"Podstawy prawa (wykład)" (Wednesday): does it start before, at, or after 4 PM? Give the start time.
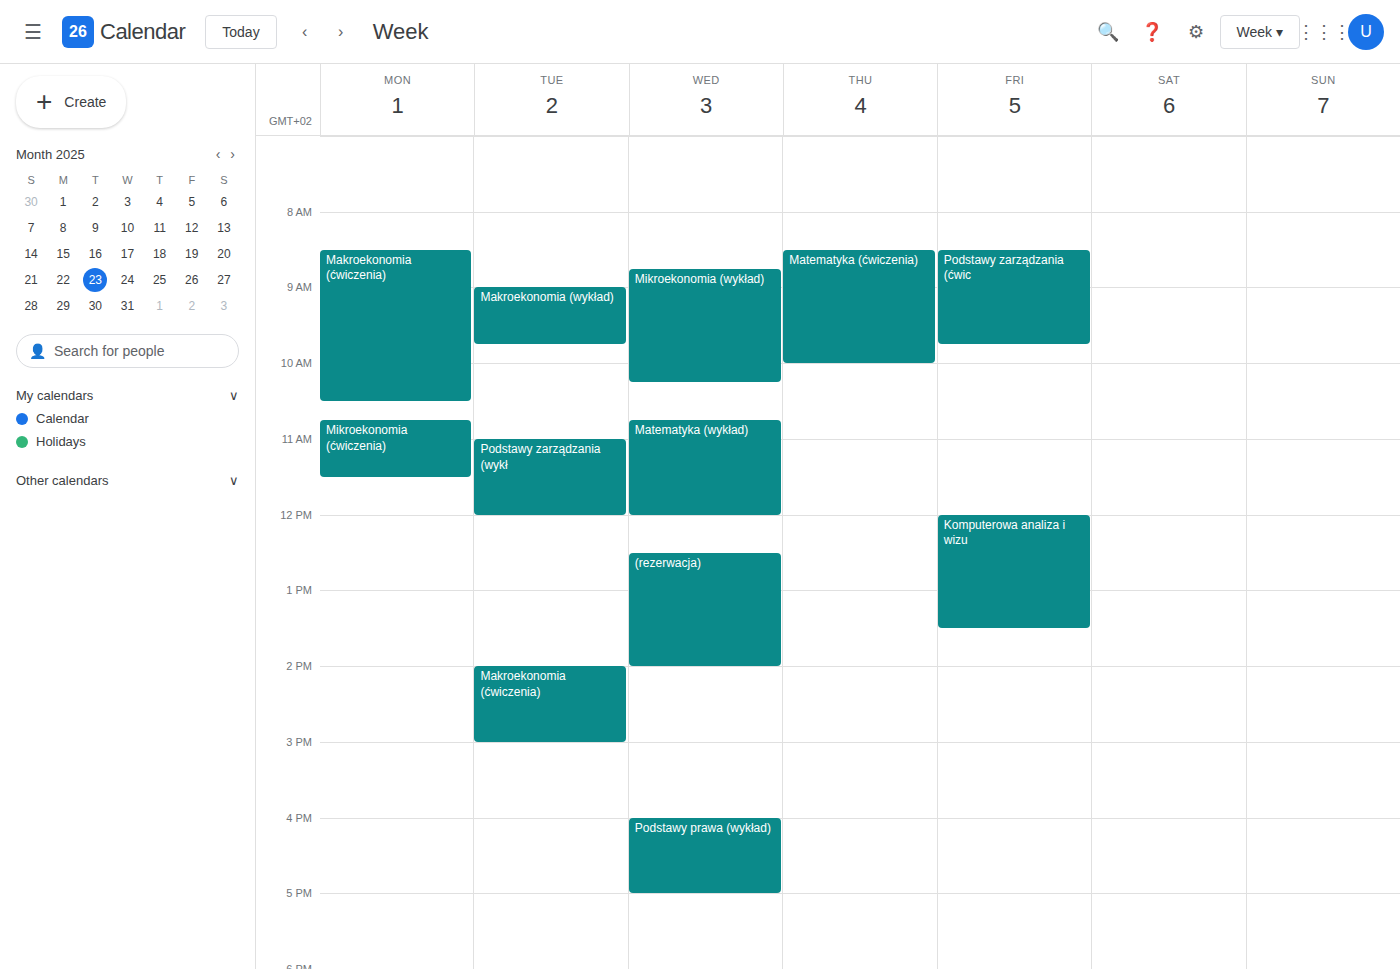
4:00 PM -- exactly at 4 PM, on the 4 PM line.